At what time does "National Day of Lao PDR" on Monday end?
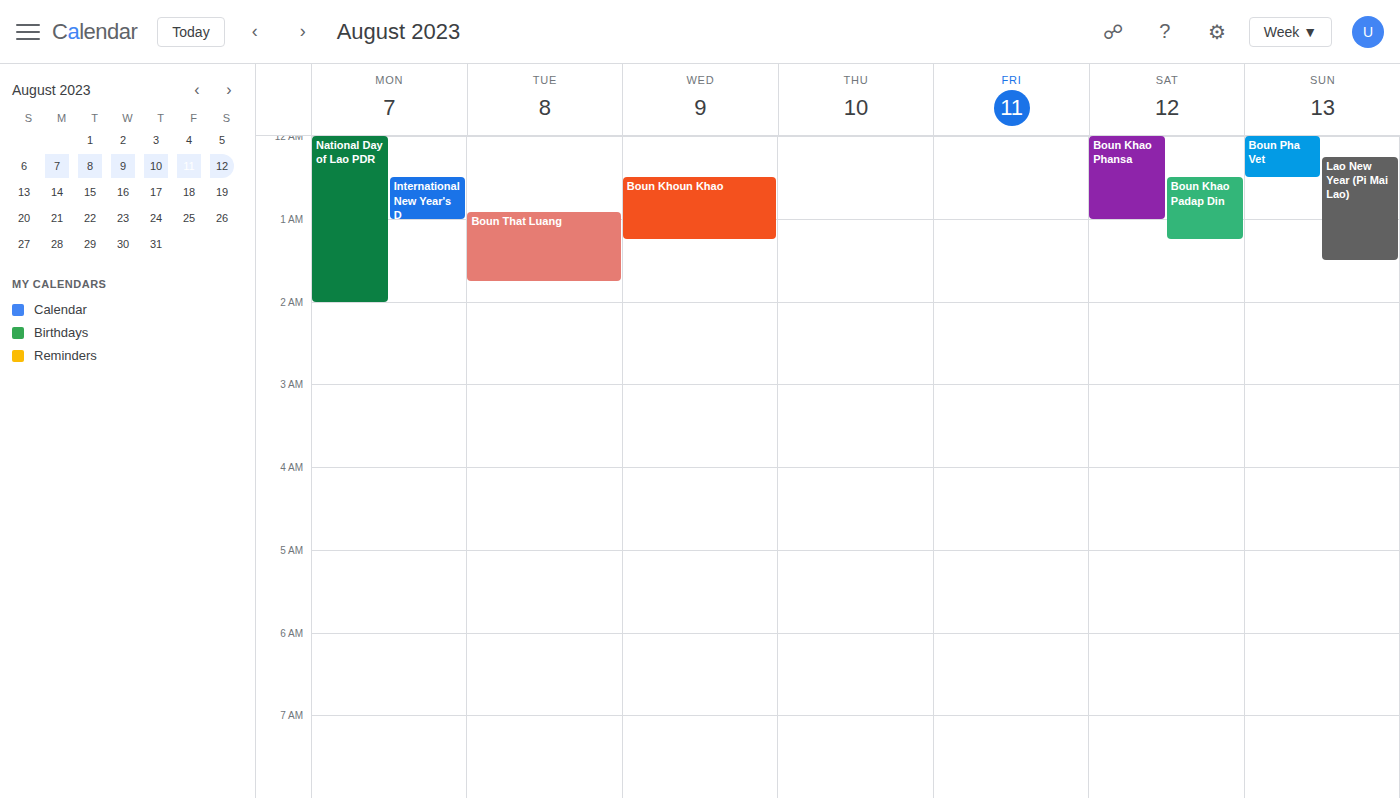
2:00 AM